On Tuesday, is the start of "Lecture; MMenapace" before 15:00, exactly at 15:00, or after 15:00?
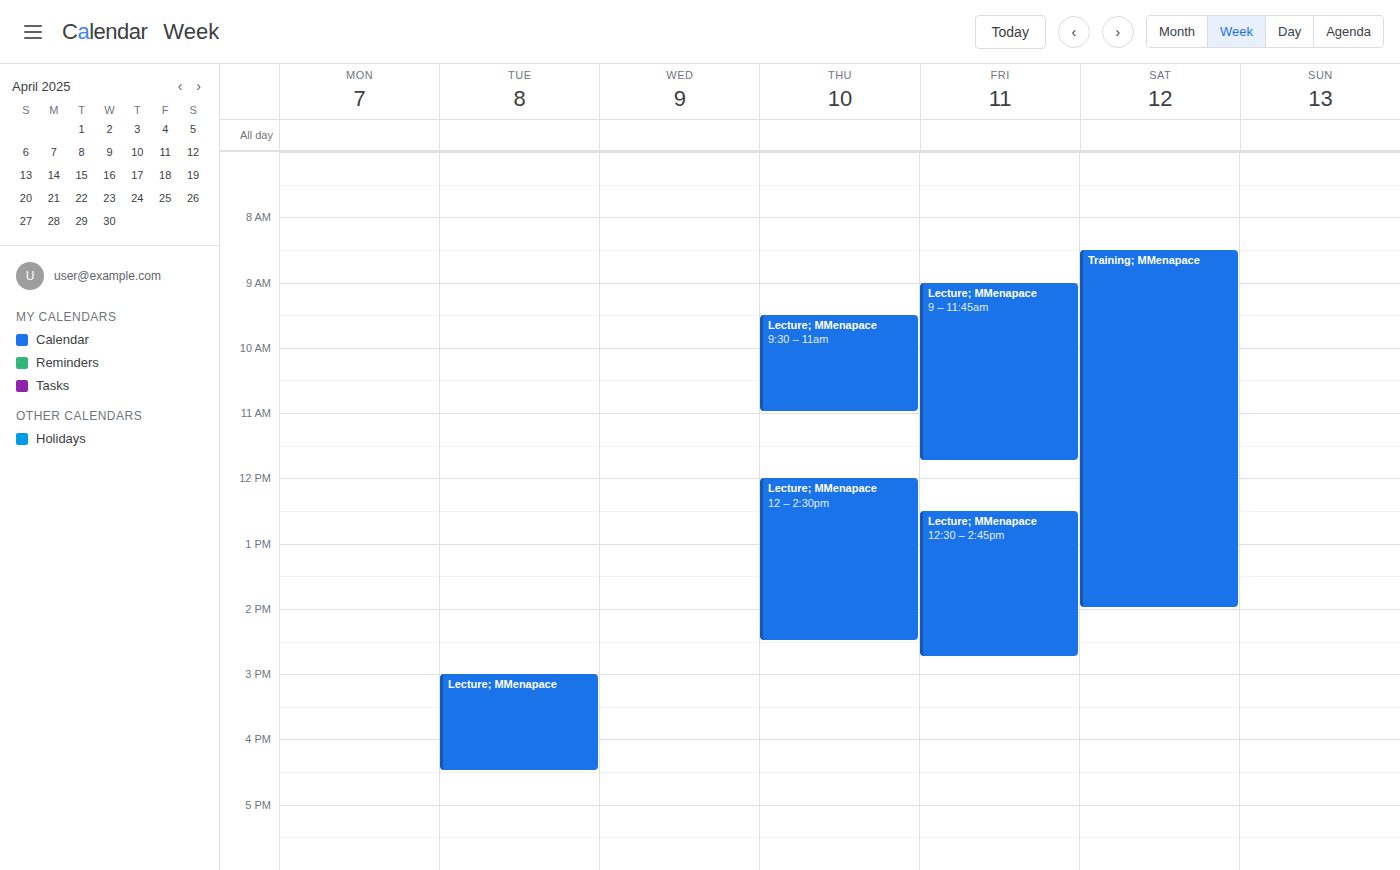
15:00 -- exactly at 15:00, on the 15:00 line.